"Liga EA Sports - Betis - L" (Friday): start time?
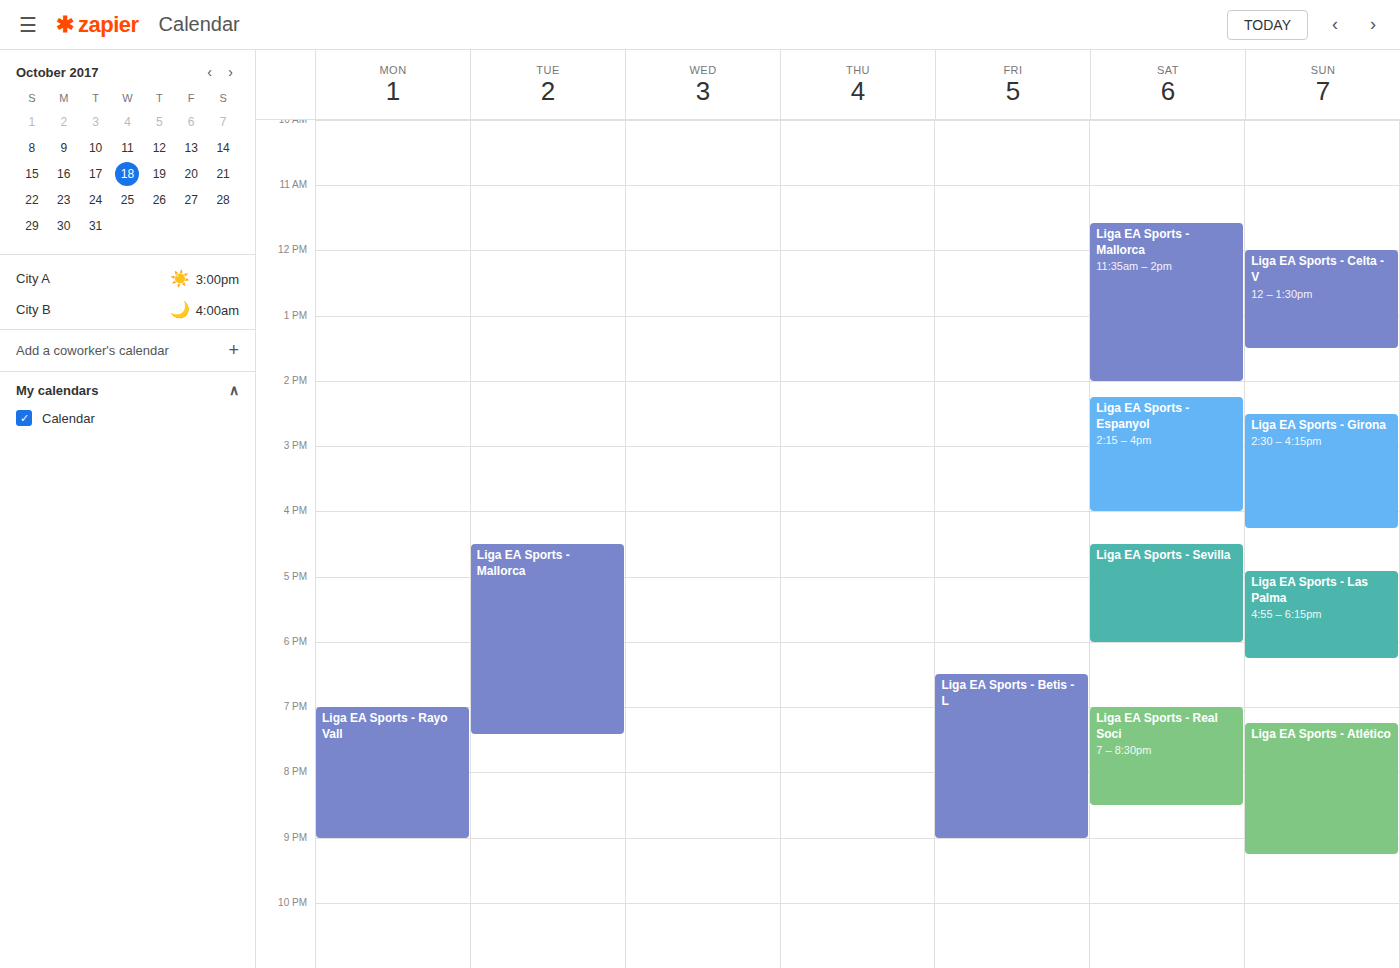
6:30 PM